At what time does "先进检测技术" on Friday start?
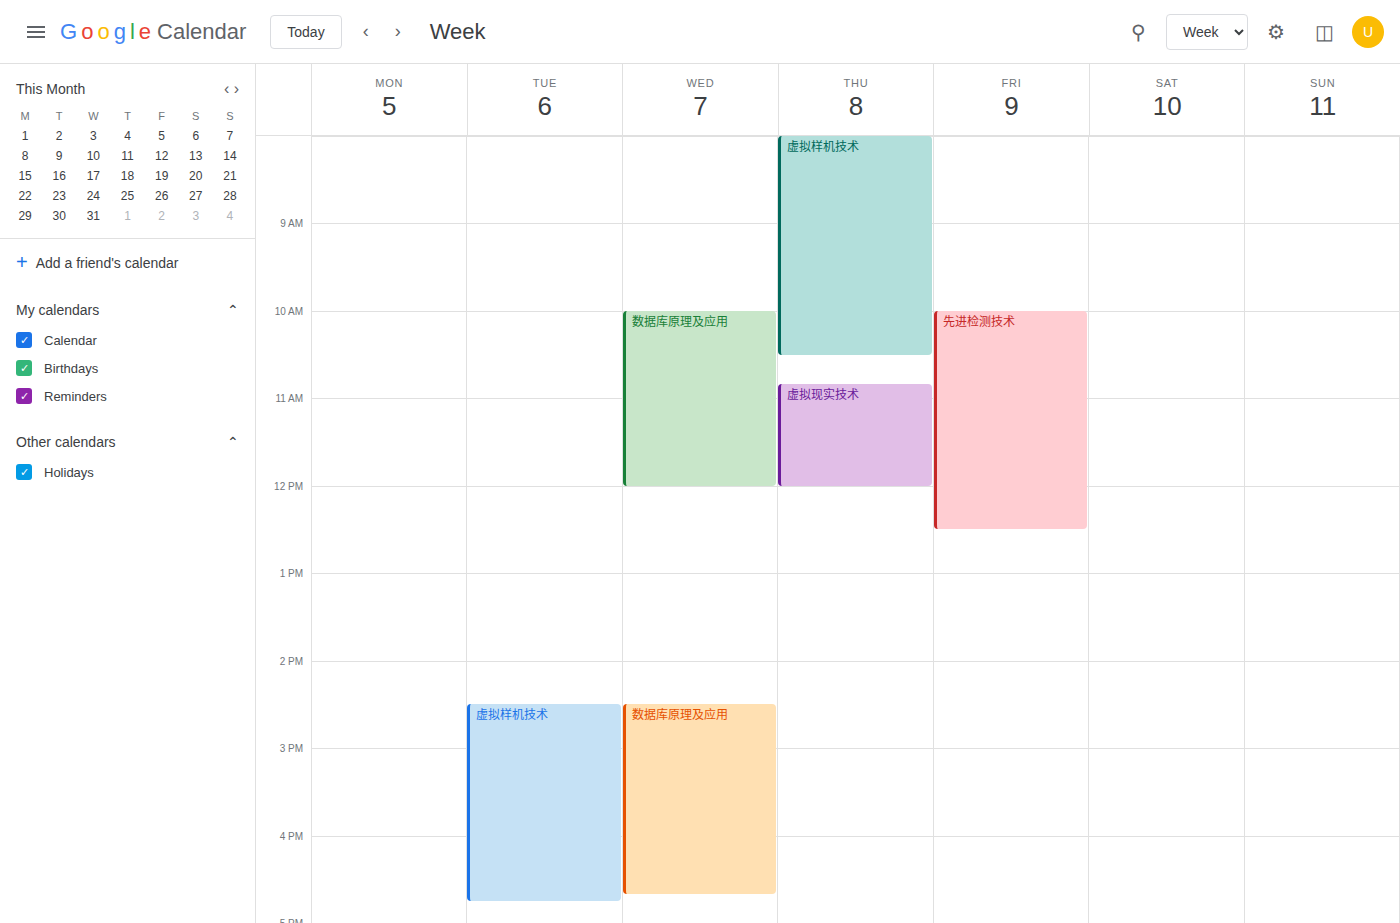
10:00 AM